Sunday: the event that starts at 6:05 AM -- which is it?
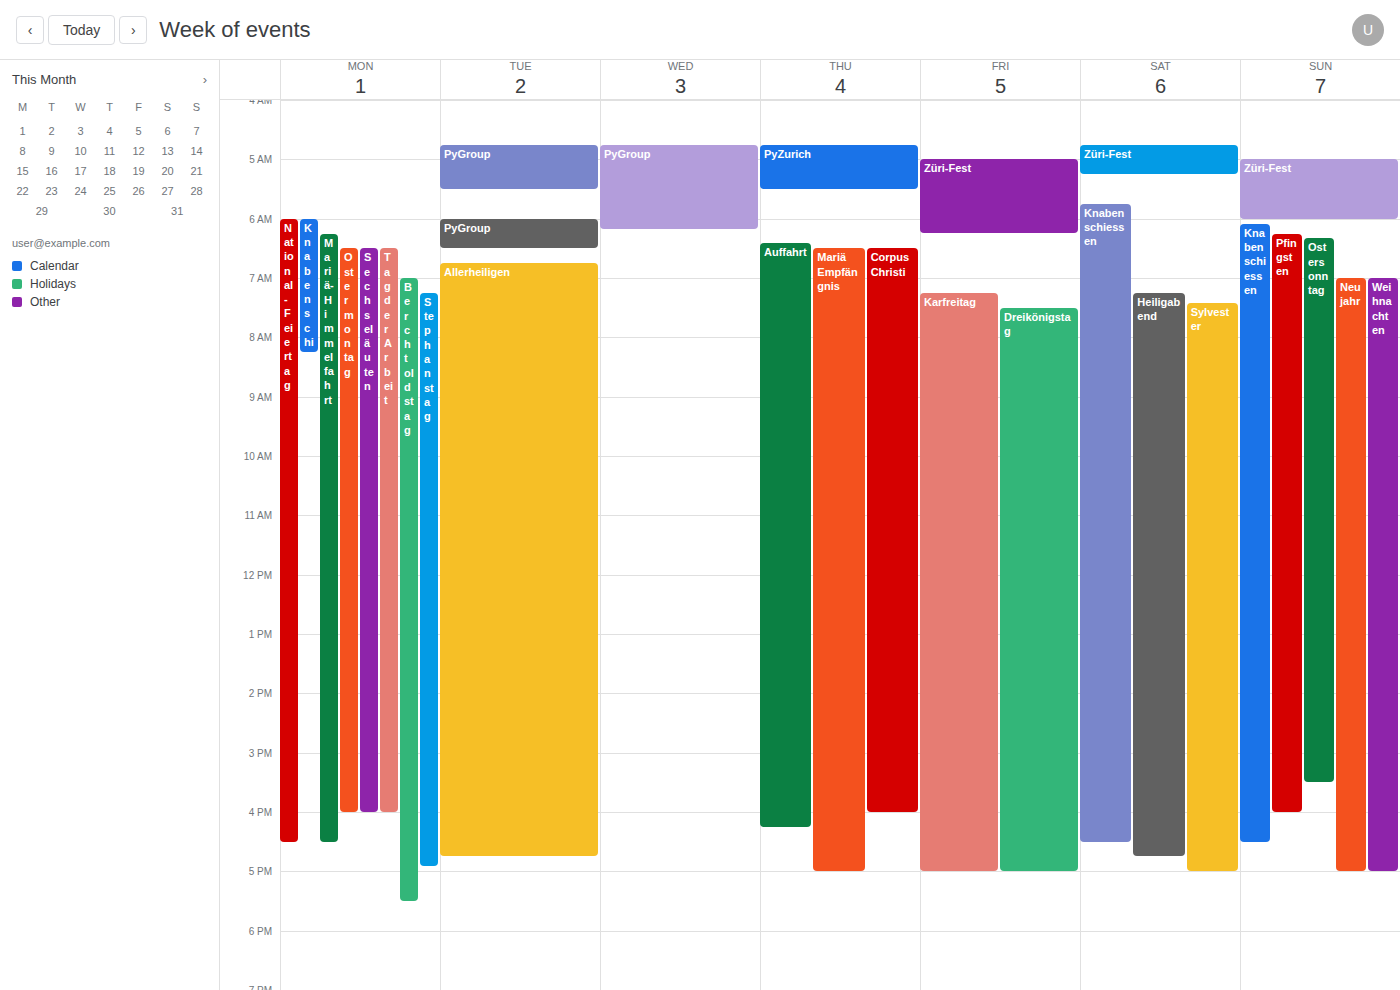
"Knabenschiessen"